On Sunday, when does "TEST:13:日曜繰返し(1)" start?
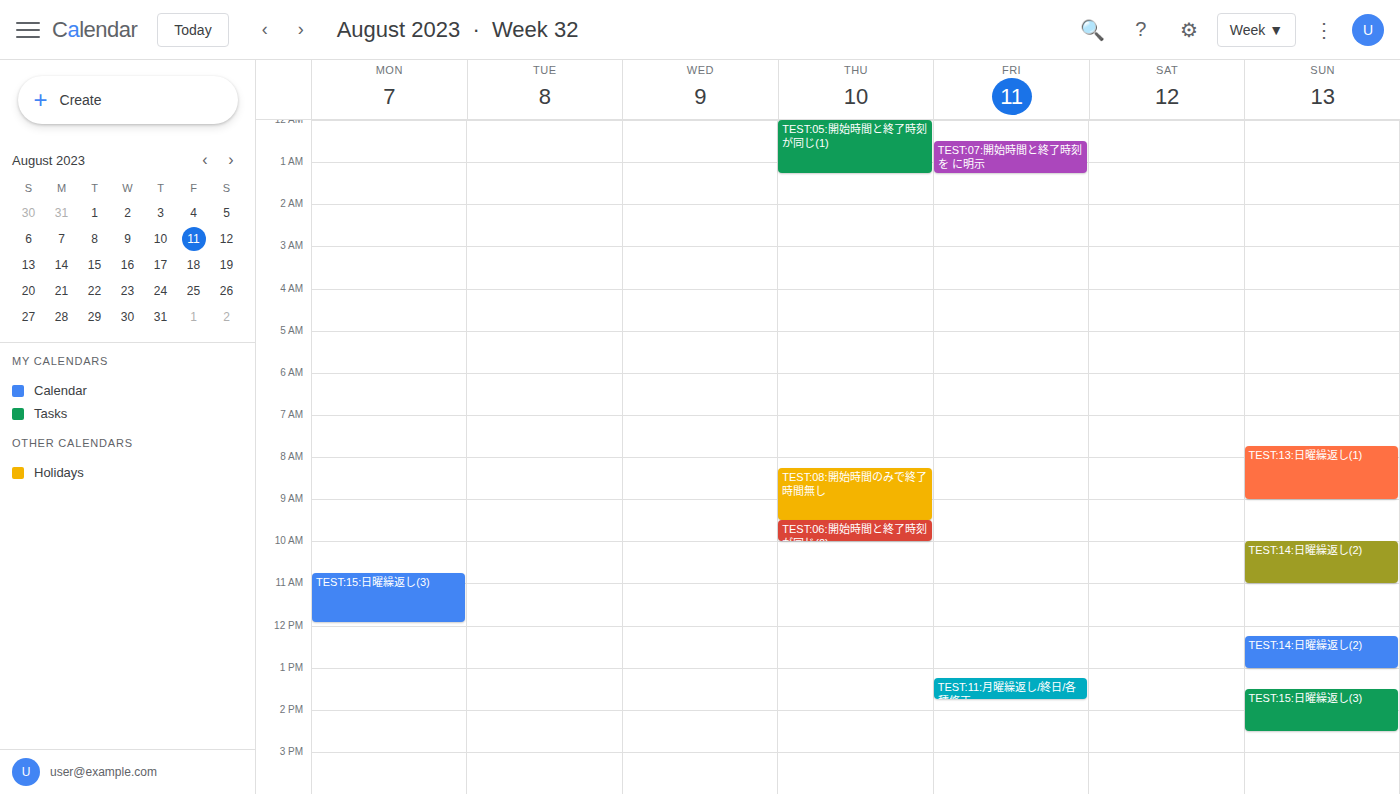
07:45